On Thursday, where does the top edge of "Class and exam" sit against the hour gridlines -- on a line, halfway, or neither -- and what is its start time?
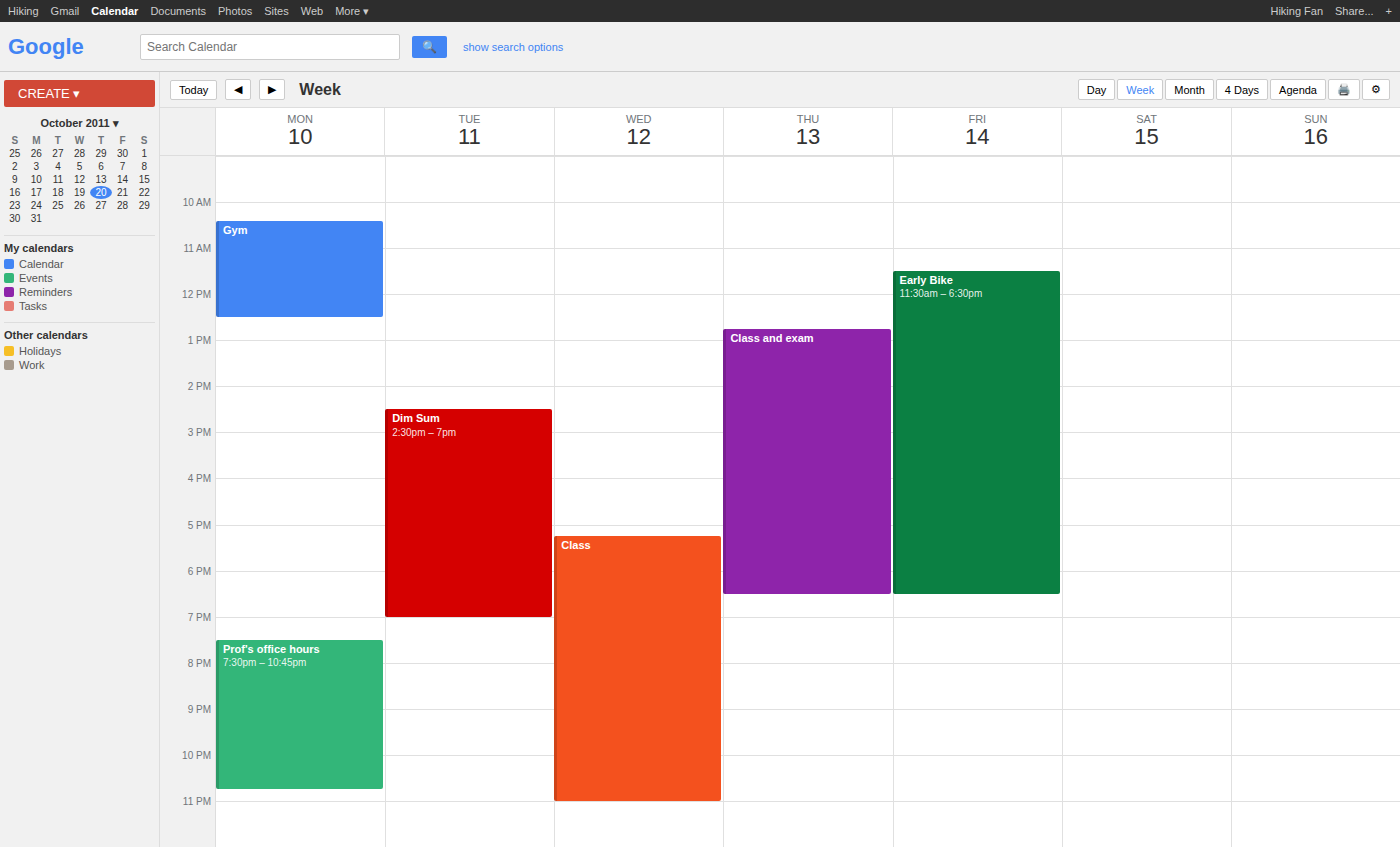
12:45 PM -- neither: three quarters of the way from the 12 PM line to the 1 PM line.